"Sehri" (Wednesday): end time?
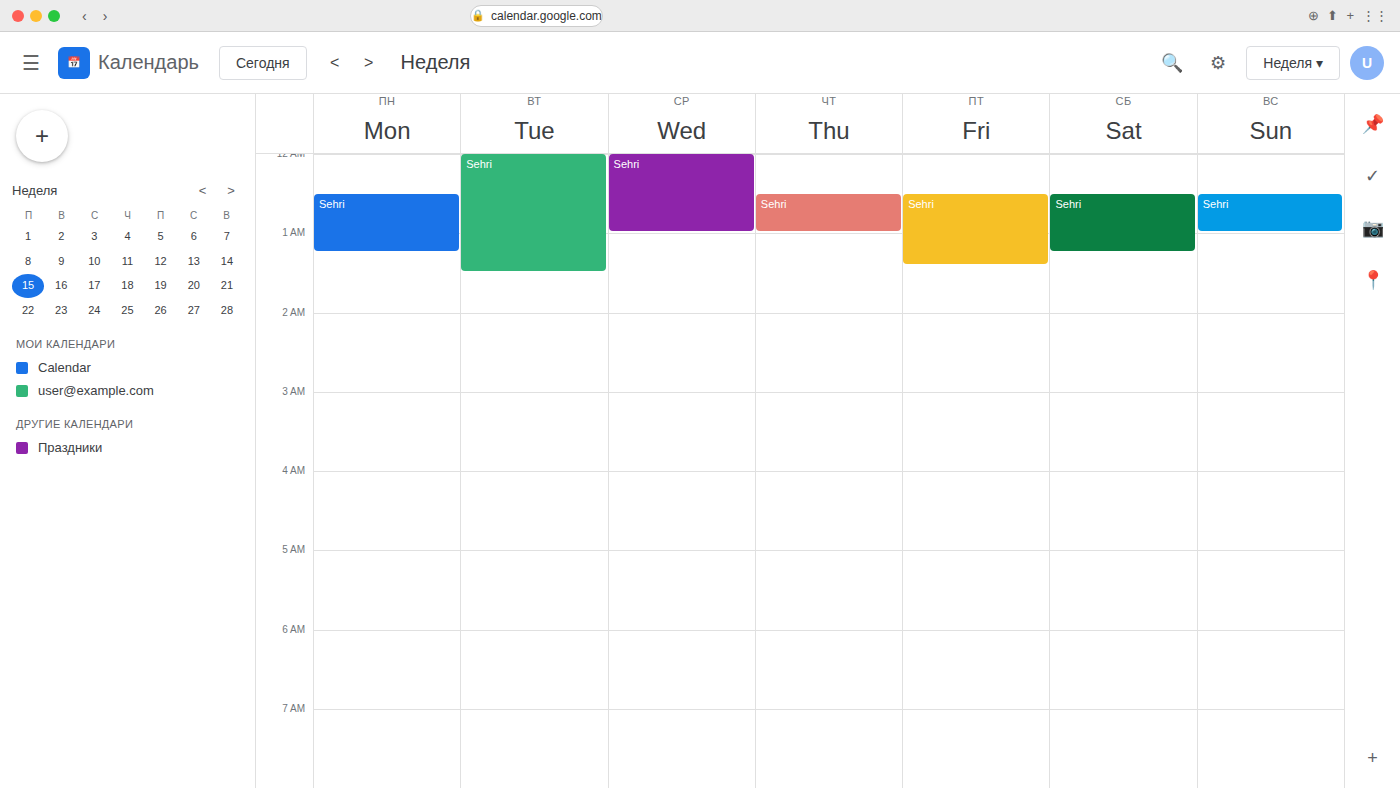
1:00 AM